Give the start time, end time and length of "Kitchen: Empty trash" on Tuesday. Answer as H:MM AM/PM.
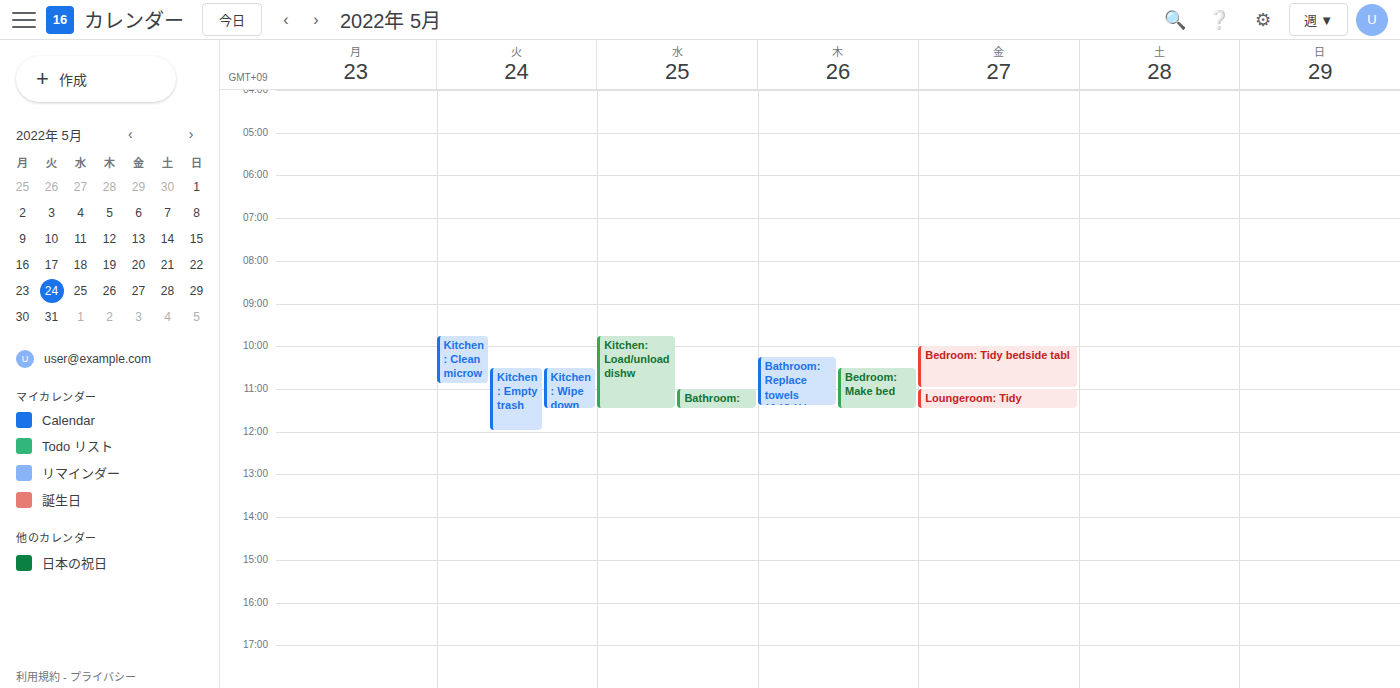
10:30 AM to 12:00 PM, 1 hour 30 minutes